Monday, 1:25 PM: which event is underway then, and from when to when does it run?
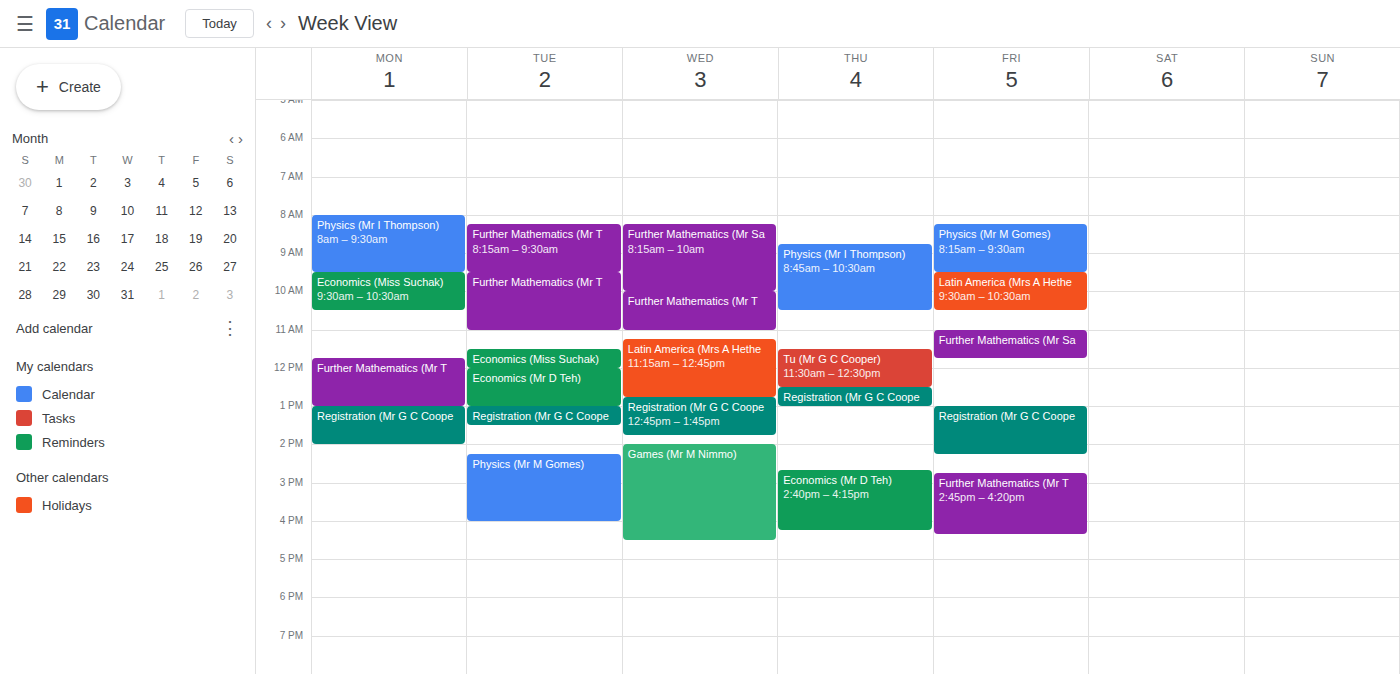
"Registration (Mr G C Coope", 1:00 PM to 2:00 PM